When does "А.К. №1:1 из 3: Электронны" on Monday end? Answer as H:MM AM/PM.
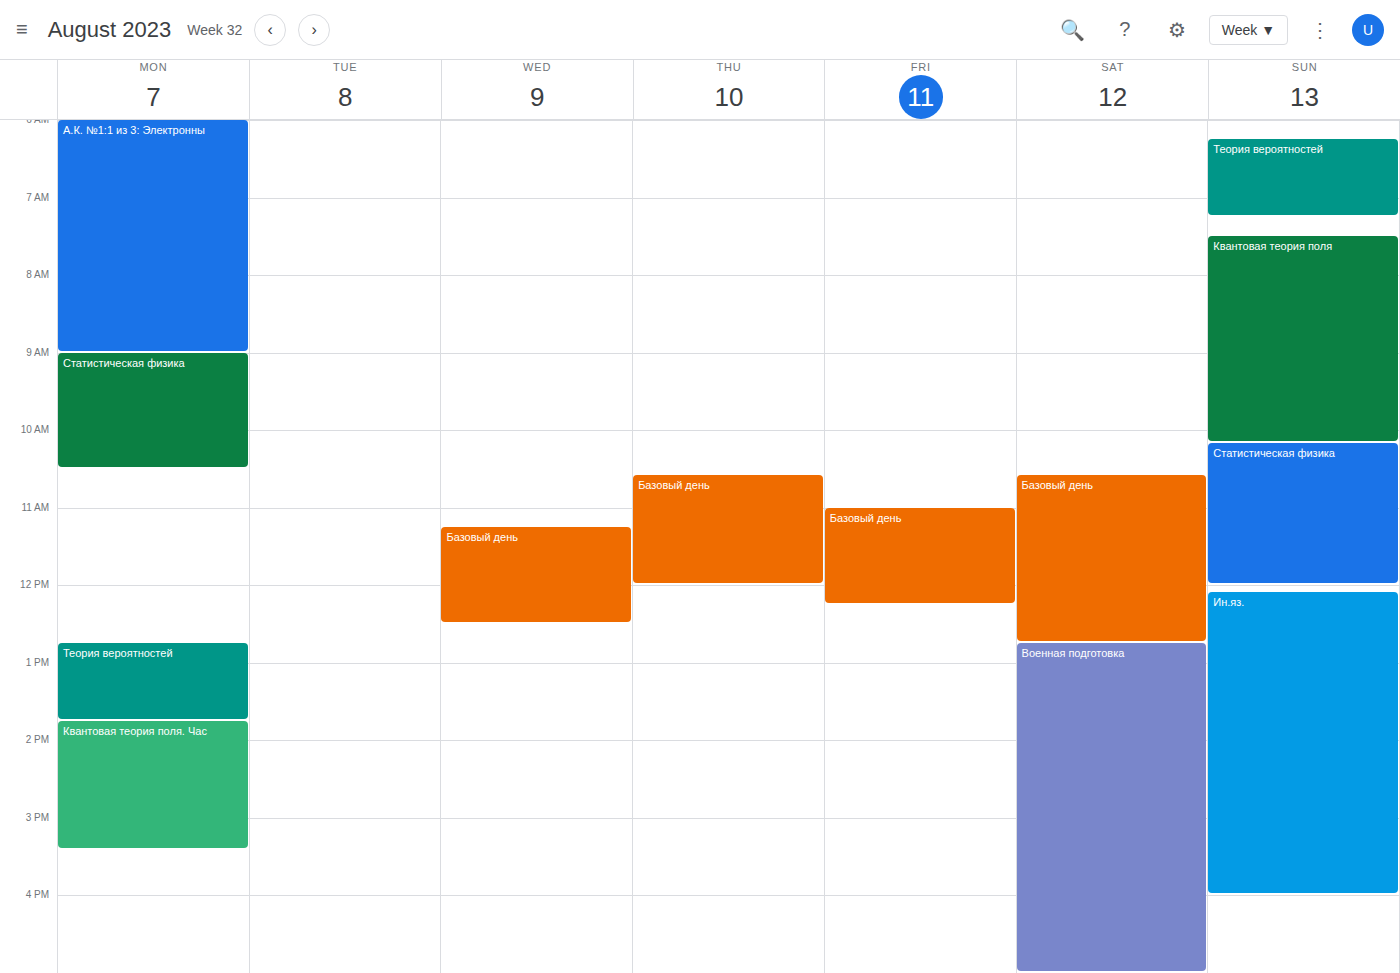
9:00 AM